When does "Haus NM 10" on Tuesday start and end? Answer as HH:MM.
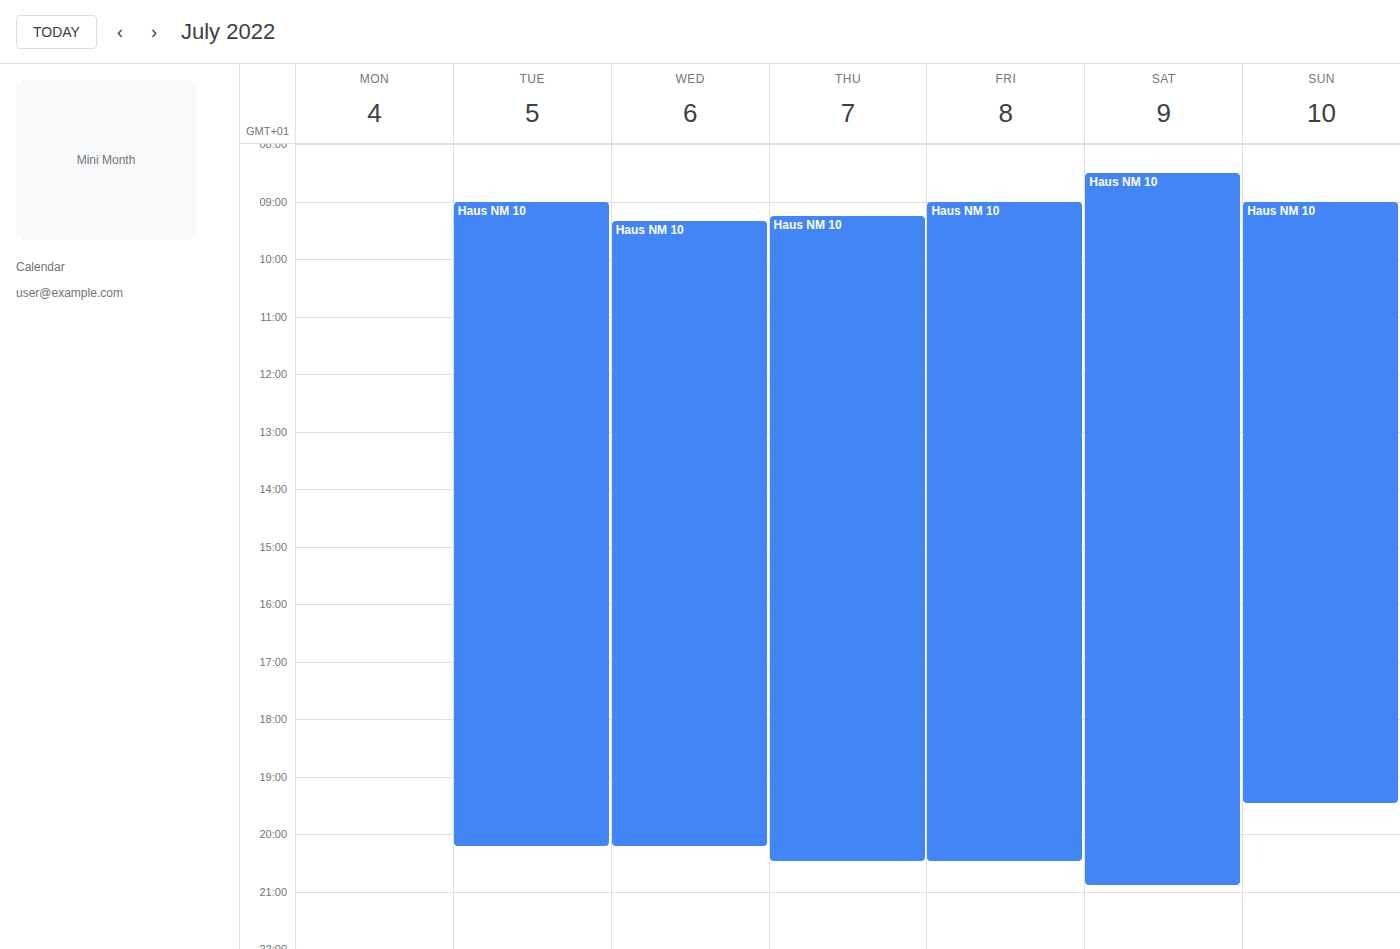
09:00 to 20:15